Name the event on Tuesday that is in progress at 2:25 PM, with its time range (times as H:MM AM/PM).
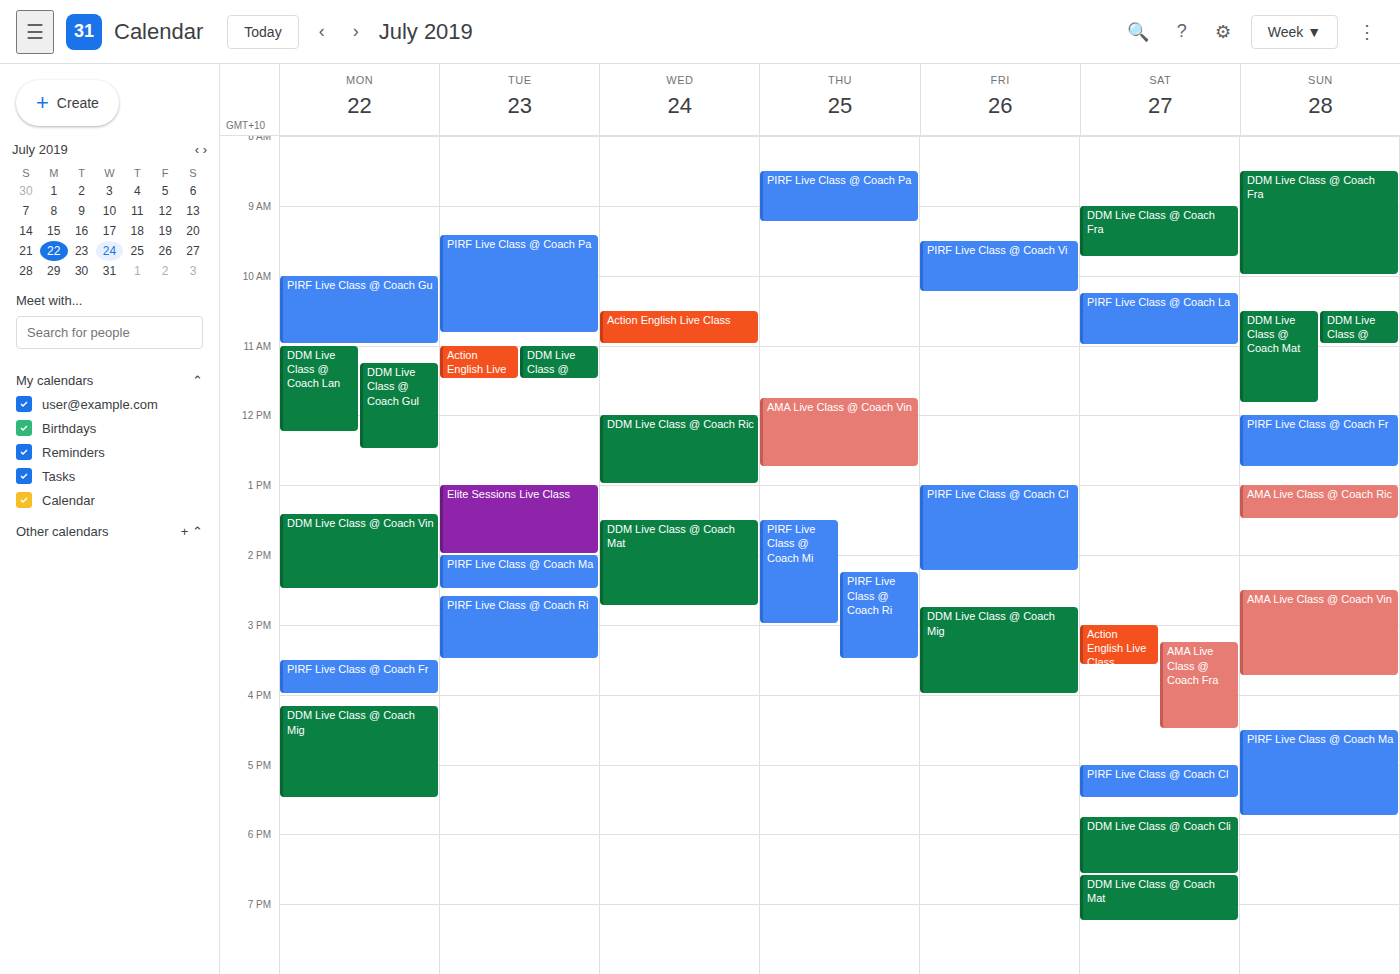
"PIRF Live Class @ Coach Ma", 2:00 PM to 2:30 PM